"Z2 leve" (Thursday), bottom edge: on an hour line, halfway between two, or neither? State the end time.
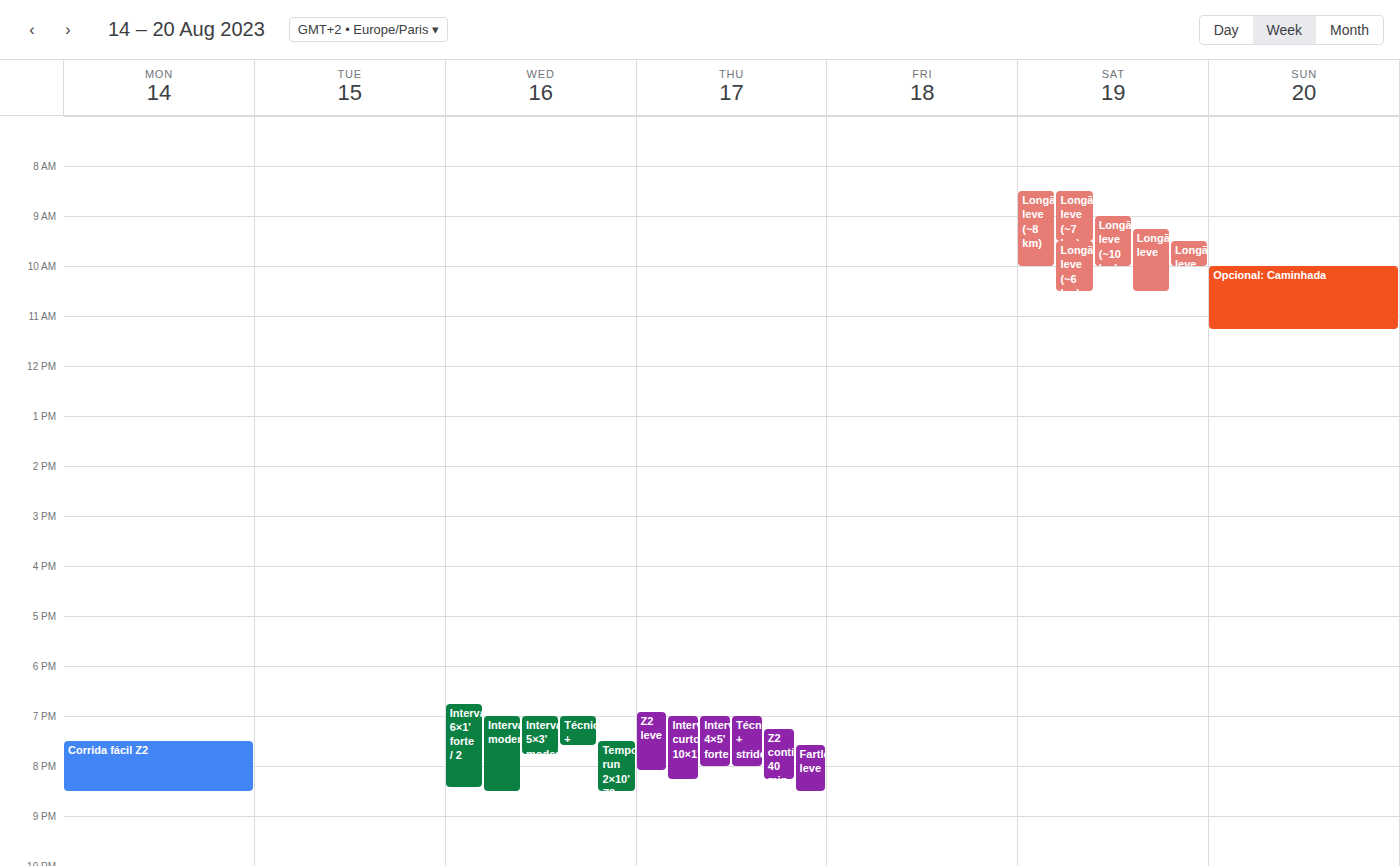
8:05 PM -- neither: 5 minutes below the 8 PM line and 55 minutes above the 9 PM line.